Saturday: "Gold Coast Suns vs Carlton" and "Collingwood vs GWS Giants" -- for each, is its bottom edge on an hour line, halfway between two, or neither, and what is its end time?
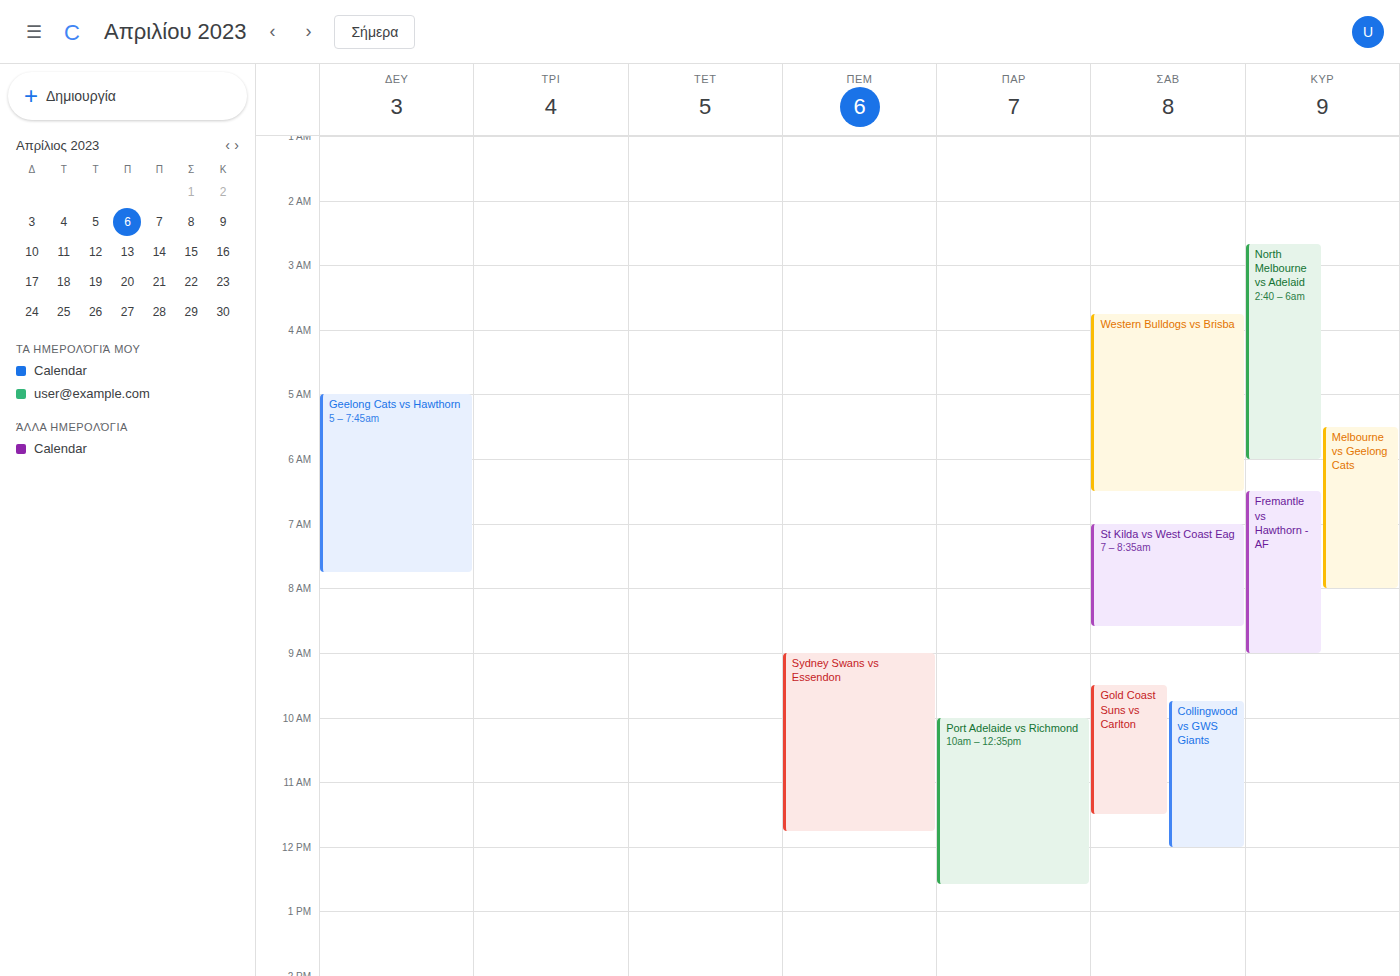
"Gold Coast Suns vs Carlton": 11:30 AM, halfway between the 11 AM and 12 PM lines. "Collingwood vs GWS Giants": 12:00 PM, exactly on the 12 PM line.